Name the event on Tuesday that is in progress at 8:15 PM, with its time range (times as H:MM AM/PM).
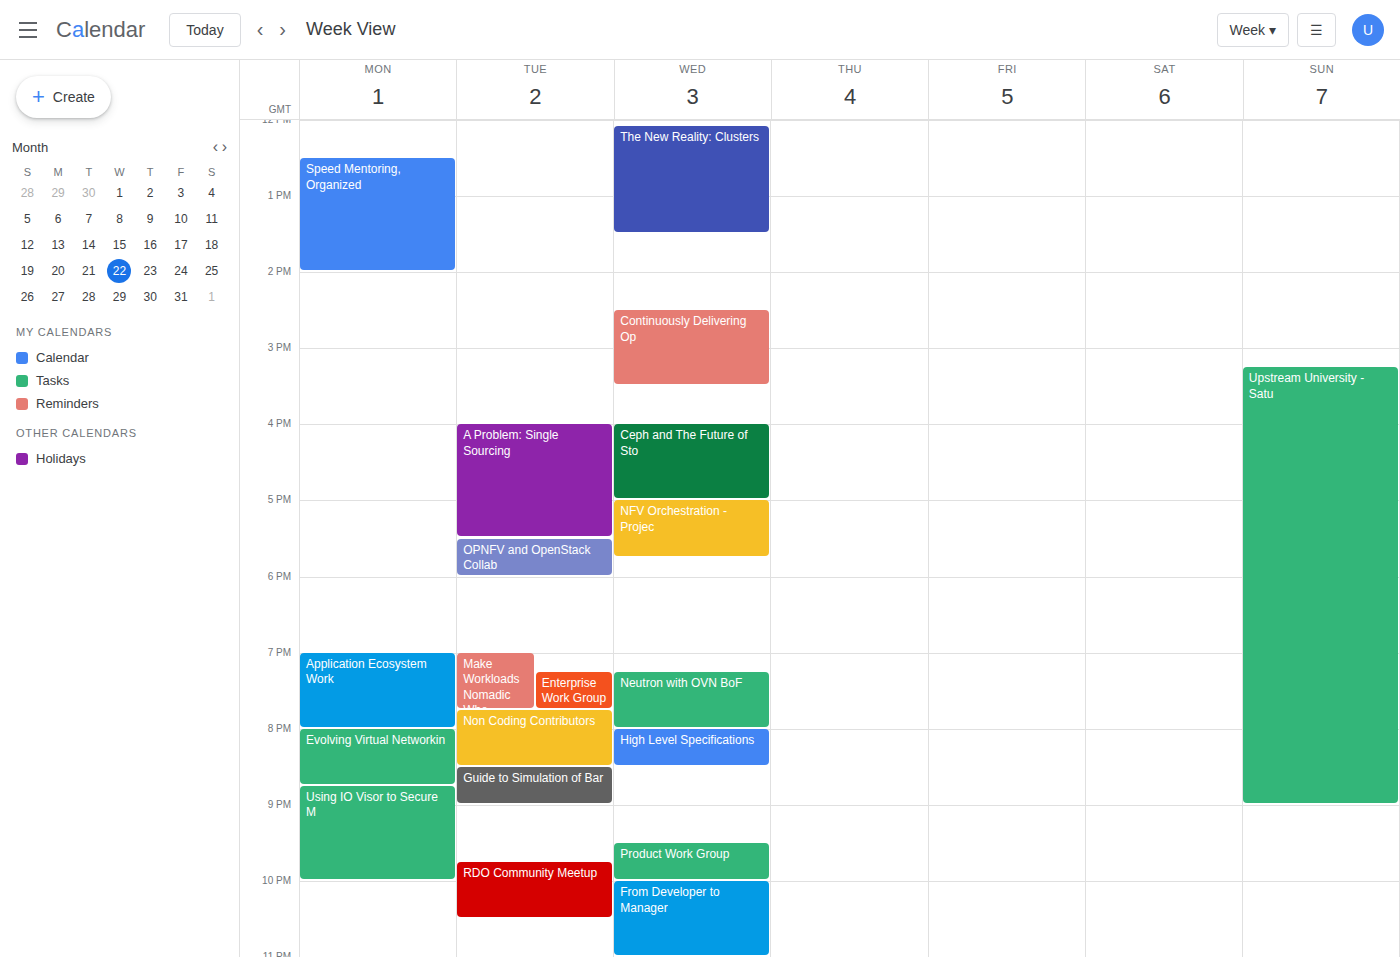
"Non Coding Contributors", 7:45 PM to 8:30 PM